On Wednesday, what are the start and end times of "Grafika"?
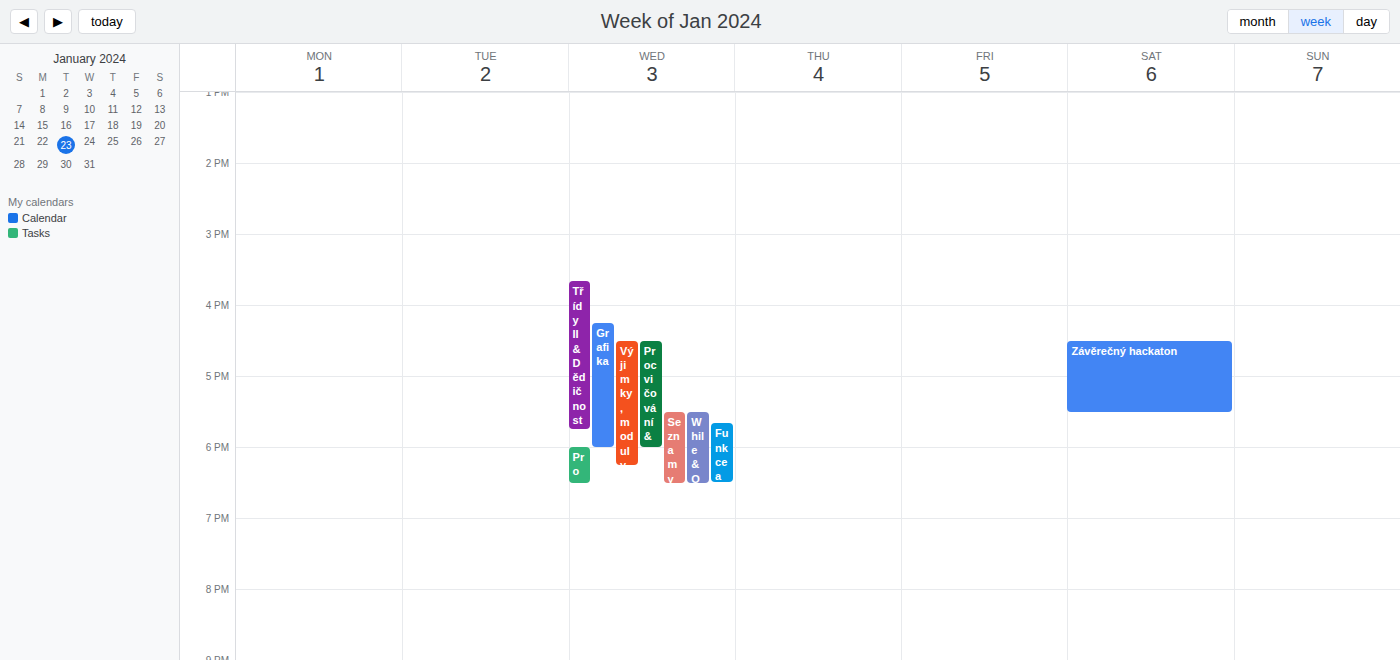
4:15 PM to 6:00 PM